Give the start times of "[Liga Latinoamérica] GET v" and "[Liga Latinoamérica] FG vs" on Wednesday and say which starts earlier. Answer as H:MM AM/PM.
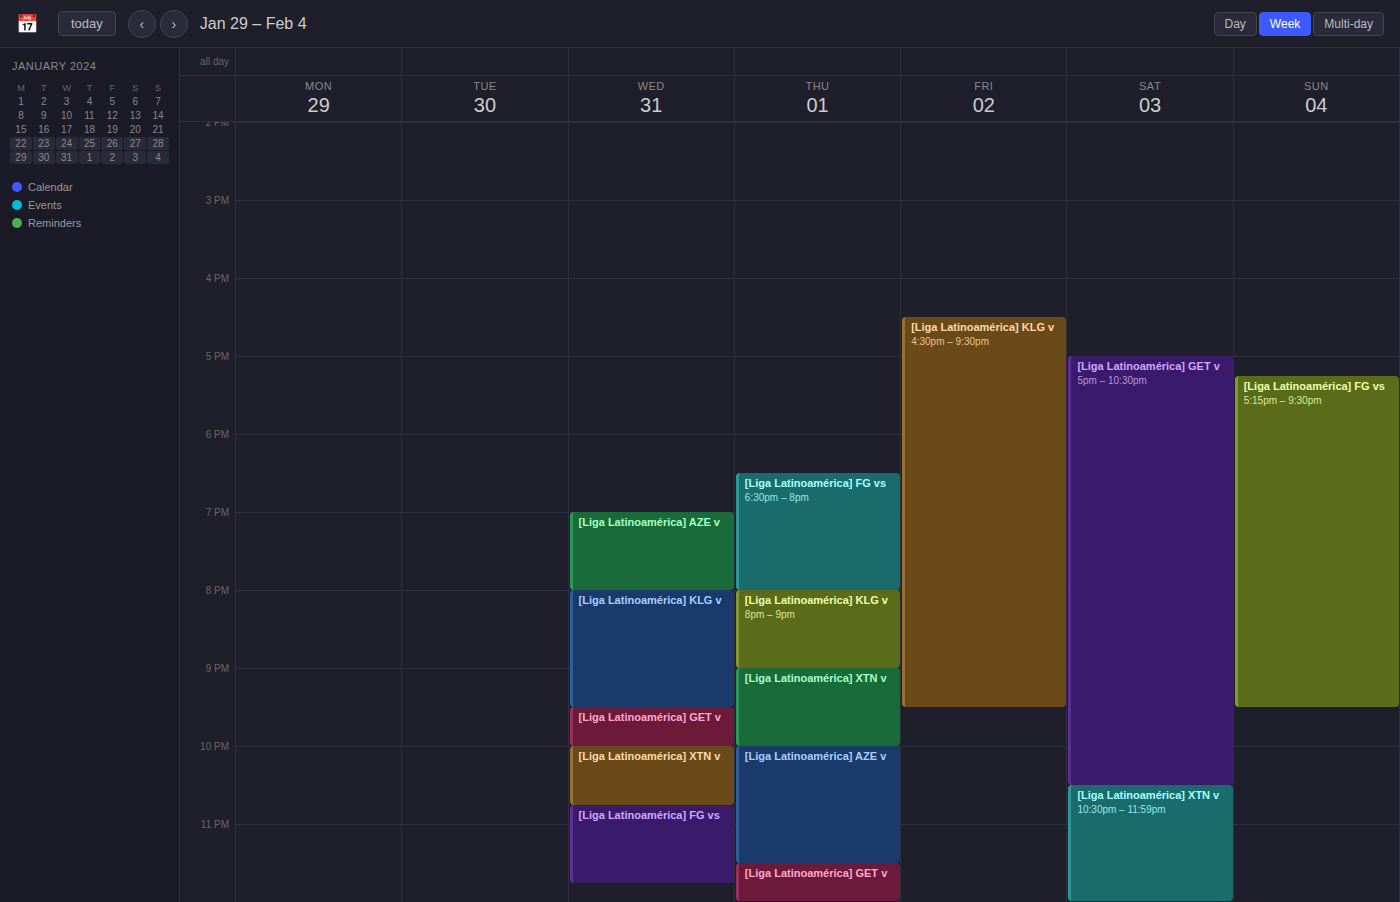
"[Liga Latinoamérica] GET v" 9:30 PM; "[Liga Latinoamérica] FG vs" 10:45 PM.